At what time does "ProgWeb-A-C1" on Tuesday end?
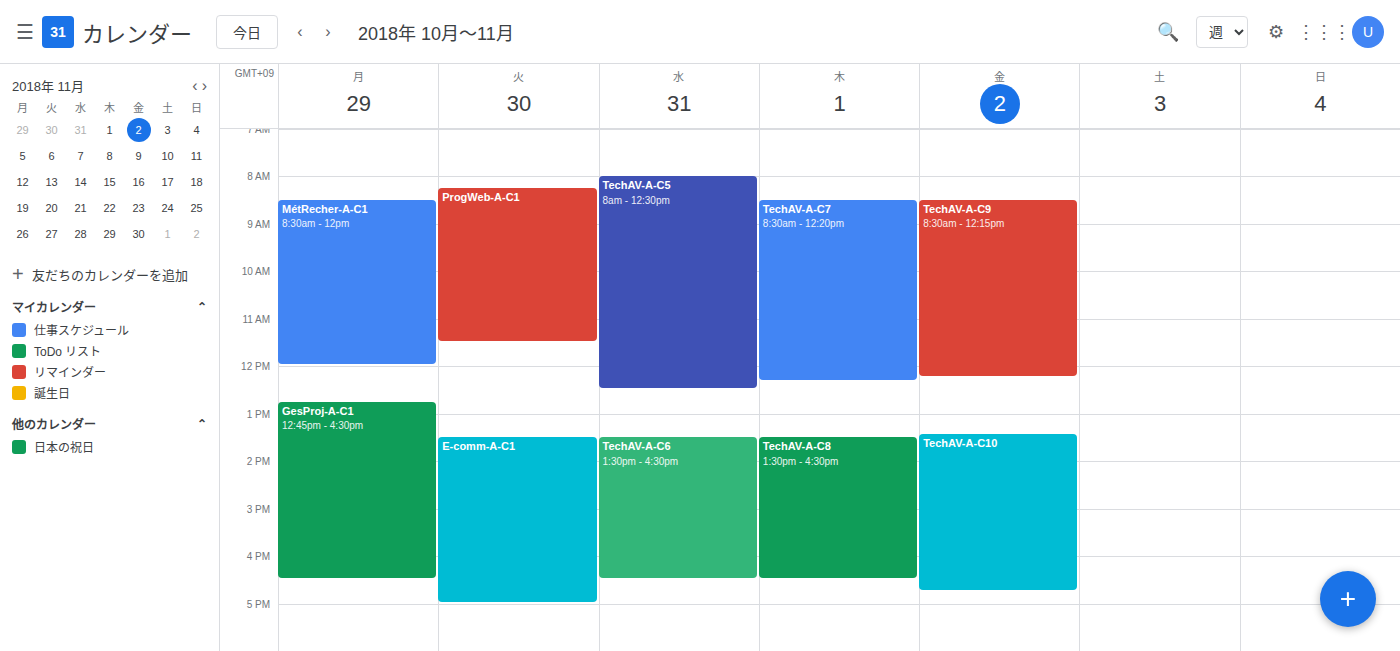
11:30 AM